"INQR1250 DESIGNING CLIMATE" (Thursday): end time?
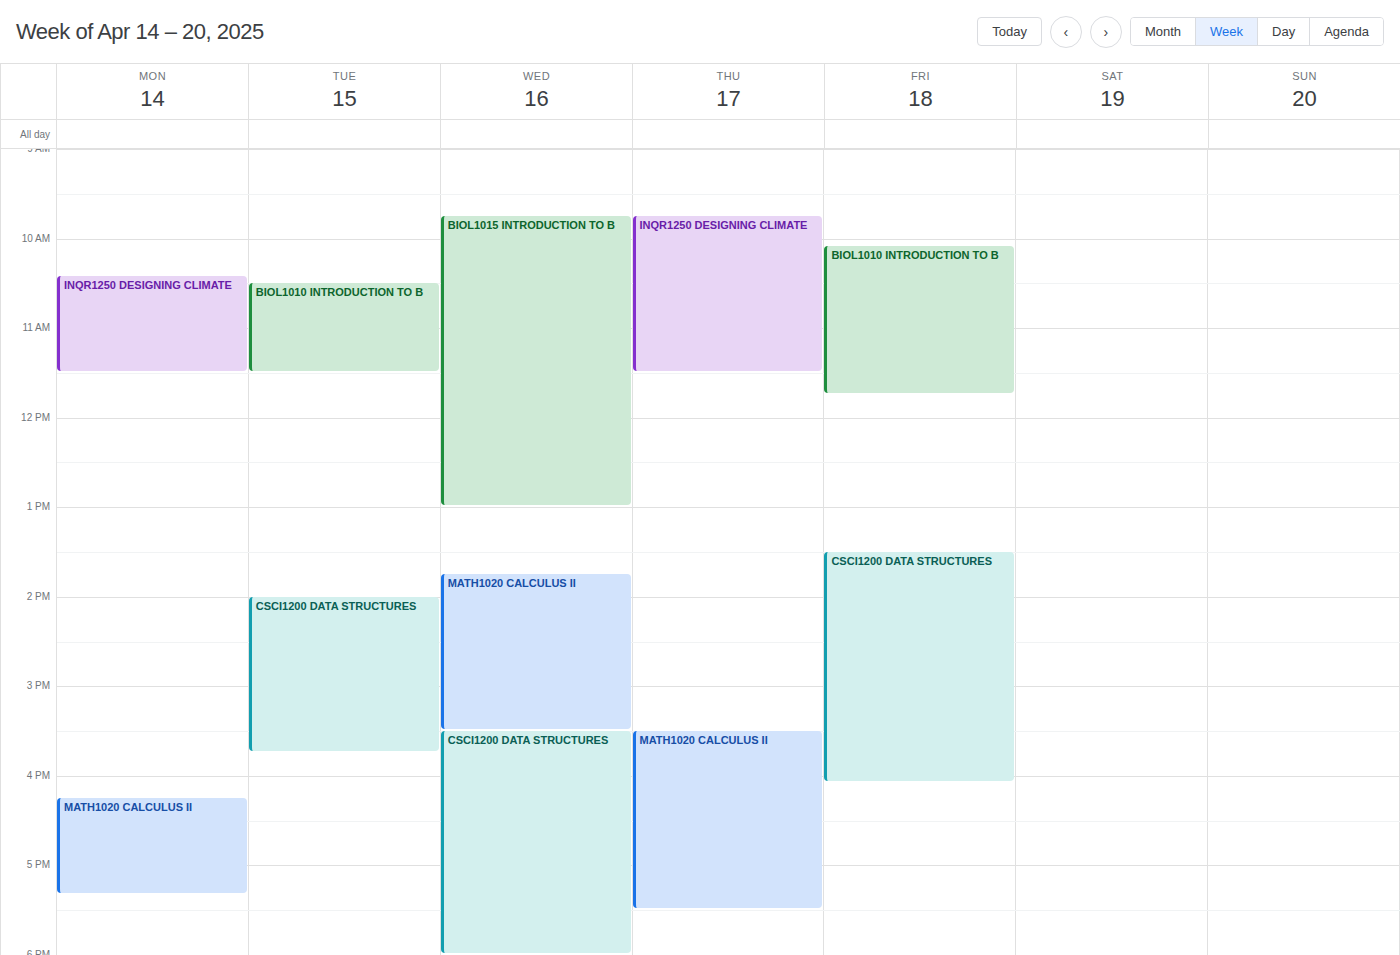
11:30